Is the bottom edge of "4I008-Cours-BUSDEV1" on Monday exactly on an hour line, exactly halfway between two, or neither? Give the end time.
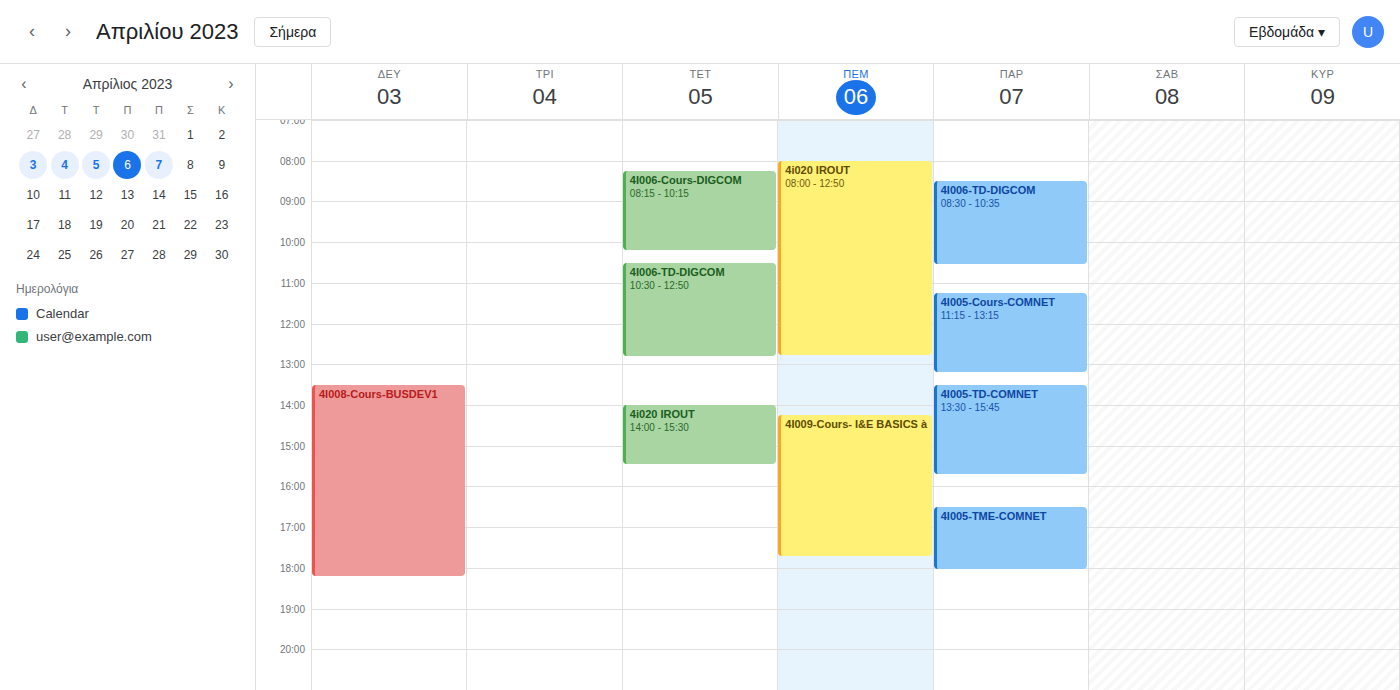
6:15 PM -- neither: a quarter of the way from the 6 PM line to the 7 PM line.